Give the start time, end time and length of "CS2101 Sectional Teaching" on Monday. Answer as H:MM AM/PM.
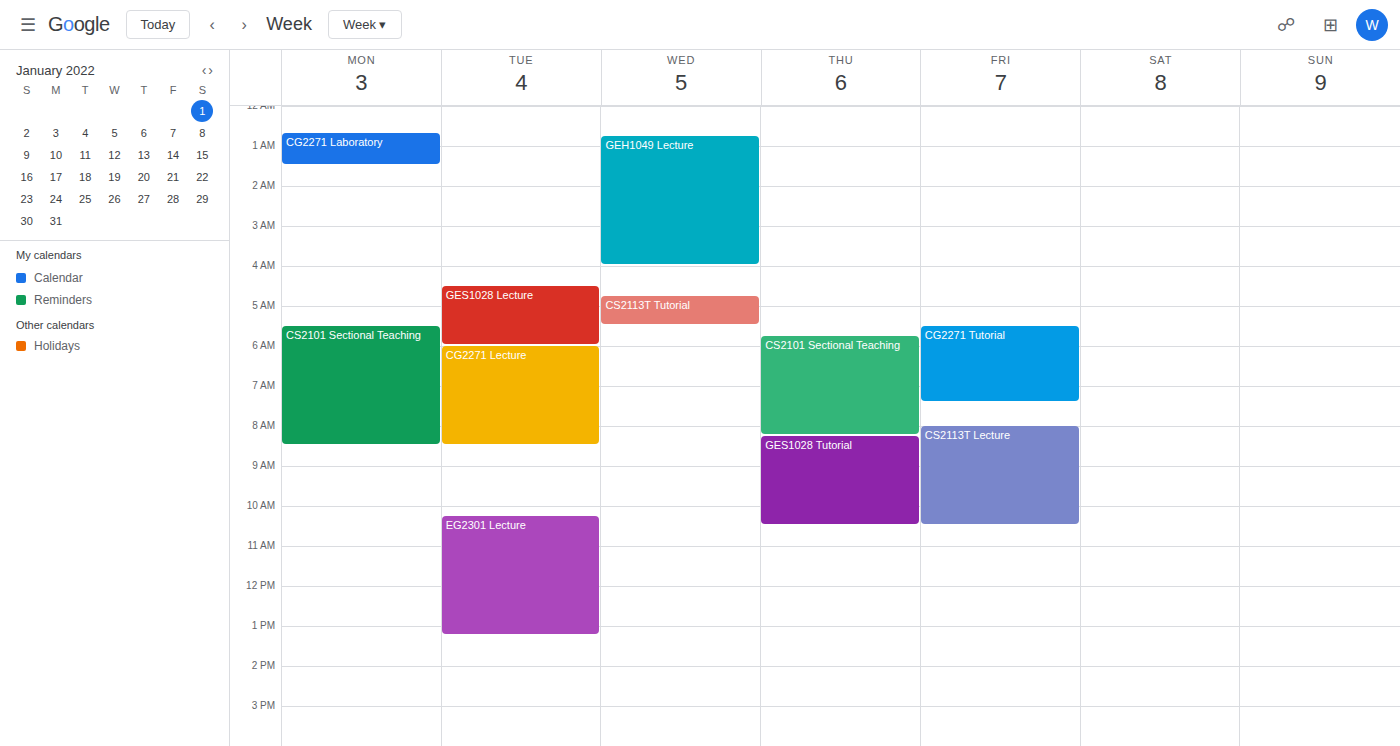
5:30 AM to 8:30 AM, 3 hours